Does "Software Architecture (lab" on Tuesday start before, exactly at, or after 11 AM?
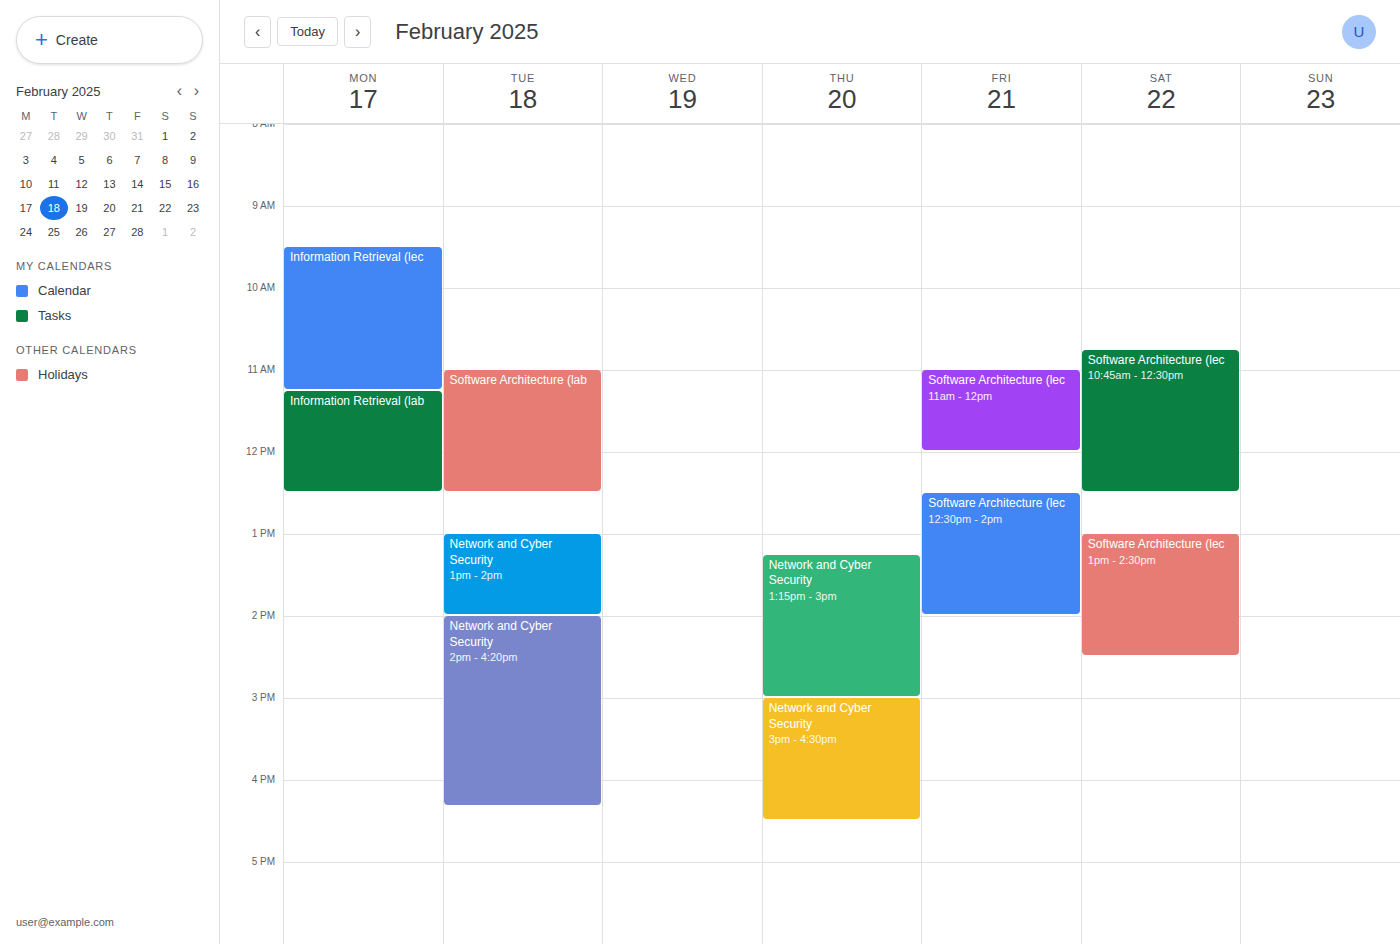
11:00 AM -- exactly at 11 AM, on the 11 AM line.